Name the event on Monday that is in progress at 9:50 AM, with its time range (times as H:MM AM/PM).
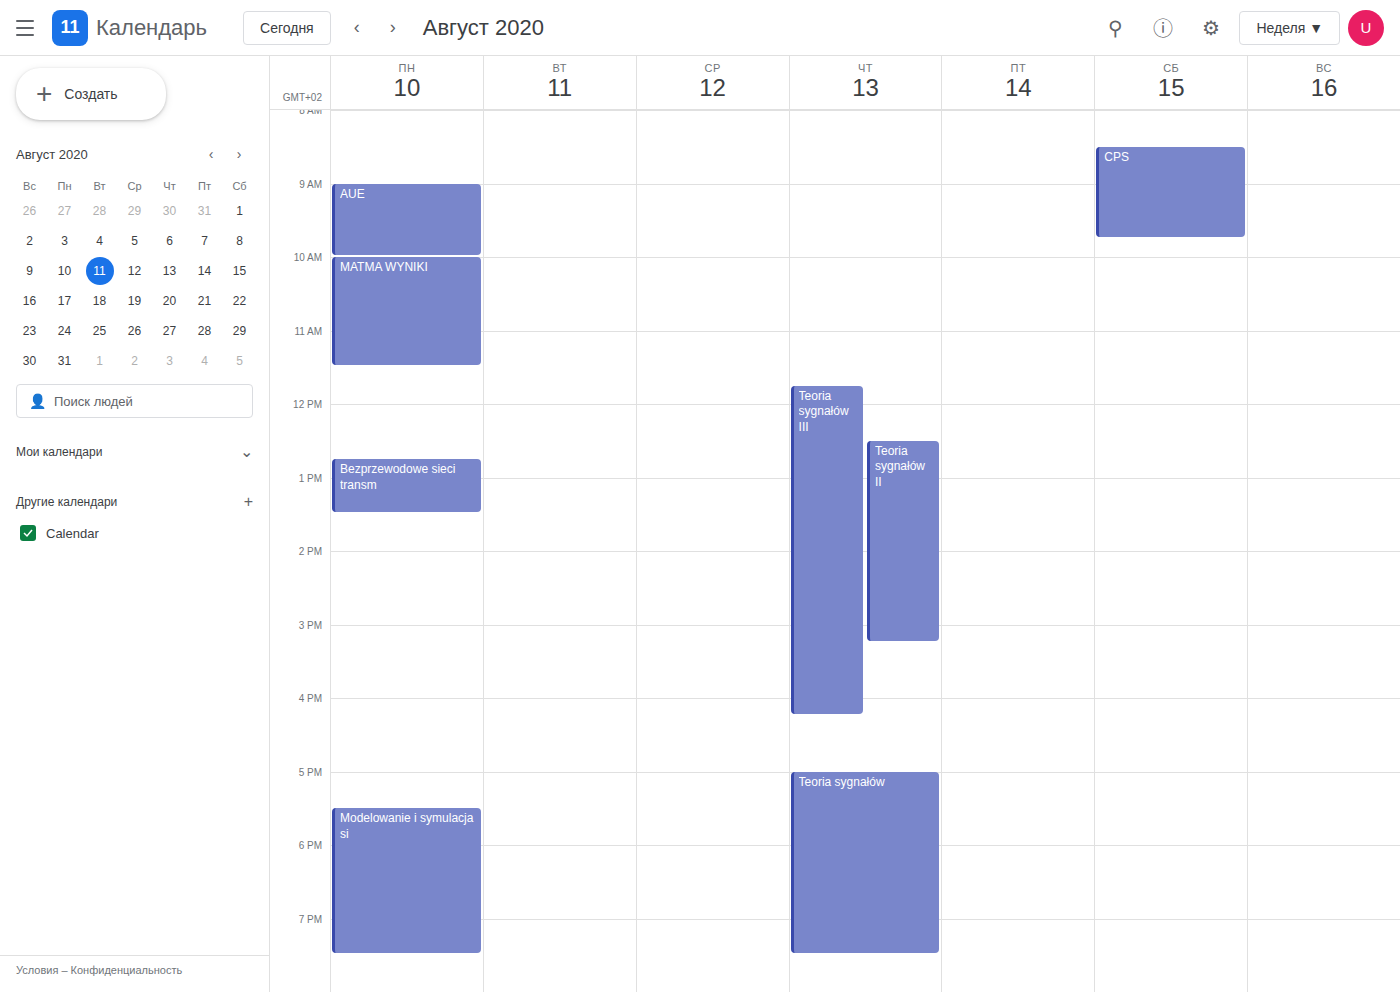
"AUE", 9:00 AM to 10:00 AM